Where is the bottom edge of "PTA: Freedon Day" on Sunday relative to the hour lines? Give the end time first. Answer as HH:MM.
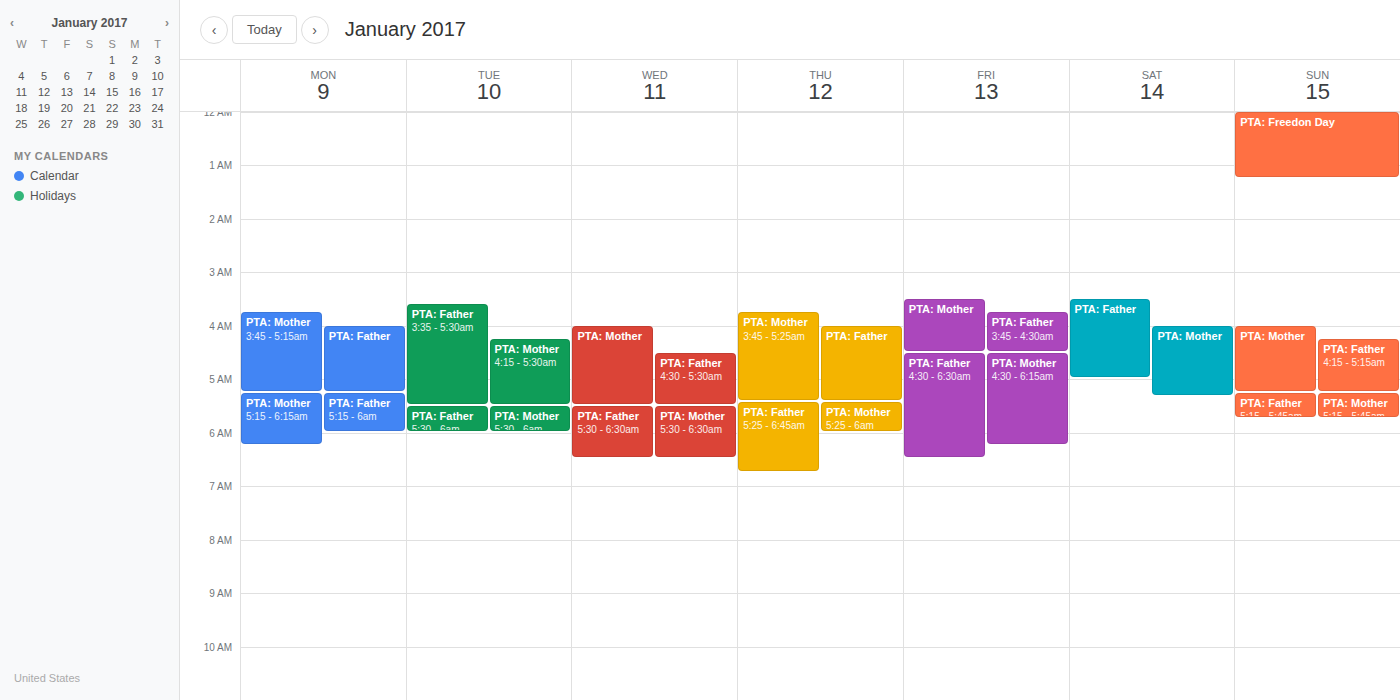
01:15 -- neither: a quarter of the way from the 01:00 line to the 02:00 line.